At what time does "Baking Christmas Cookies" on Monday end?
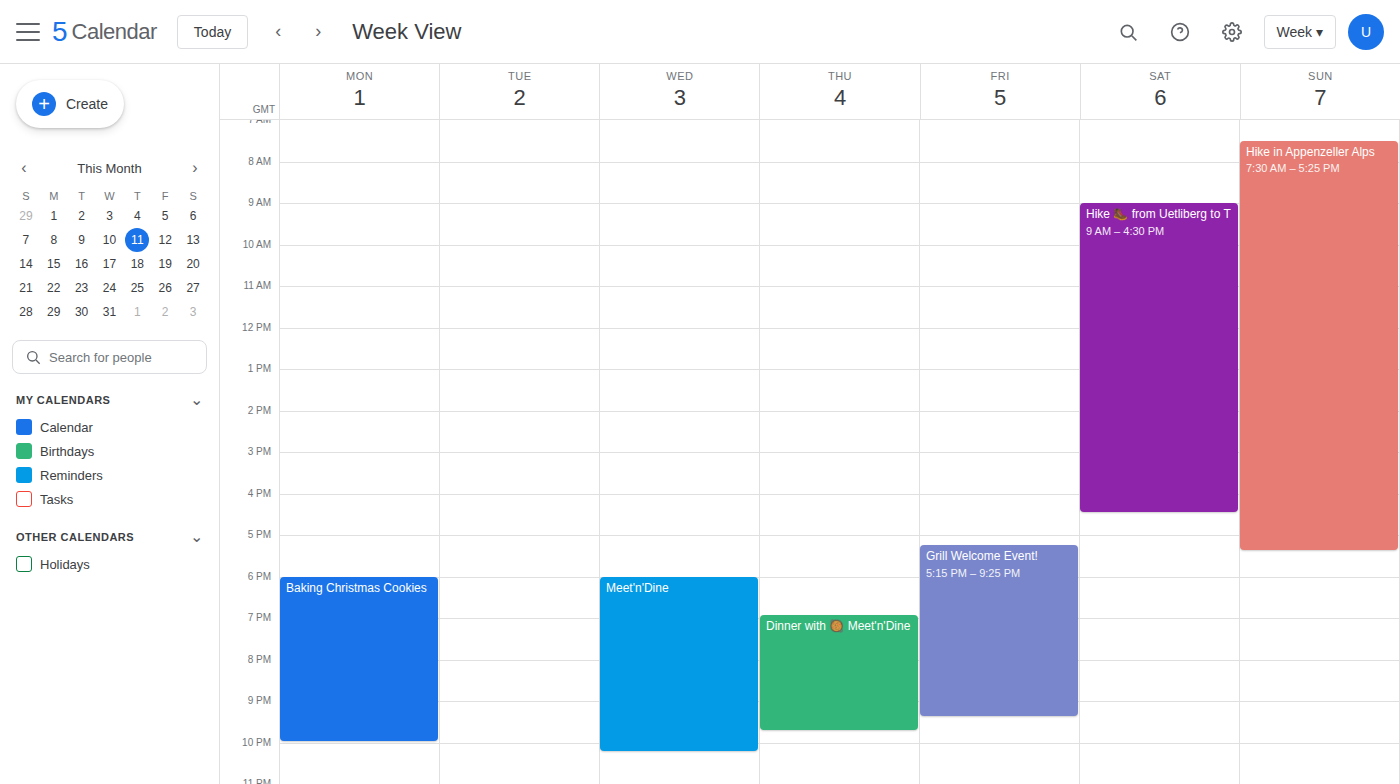
22:00